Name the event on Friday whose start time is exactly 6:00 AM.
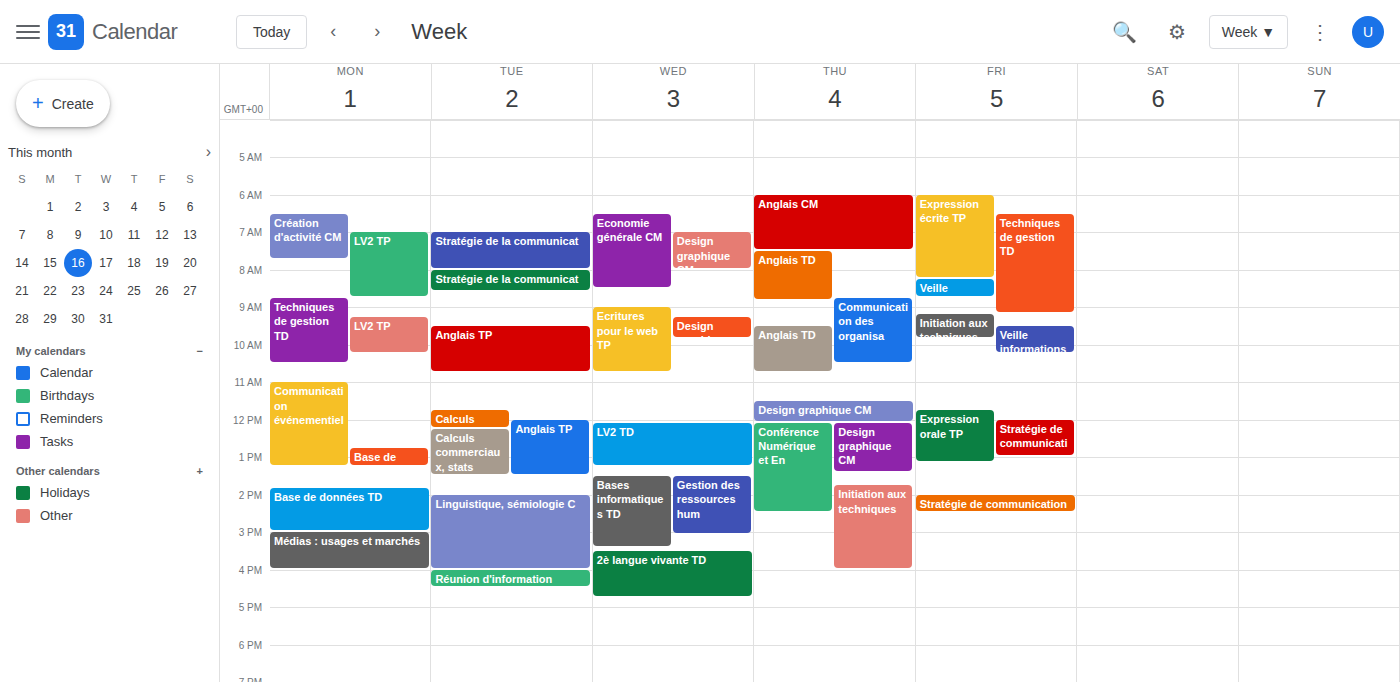
"Expression écrite TP"